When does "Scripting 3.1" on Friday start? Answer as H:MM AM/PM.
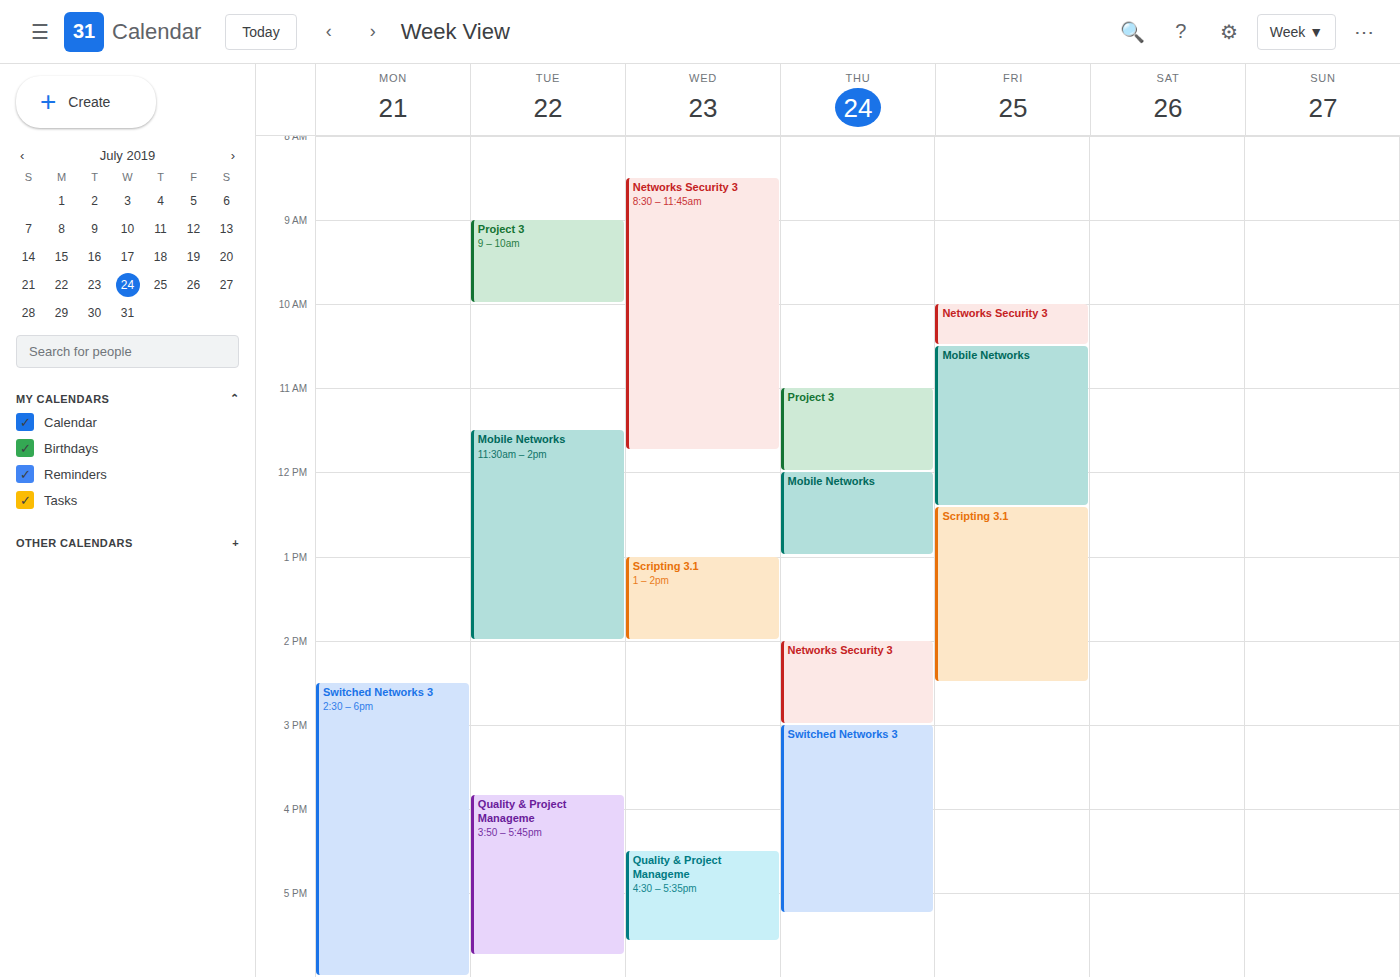
12:25 PM